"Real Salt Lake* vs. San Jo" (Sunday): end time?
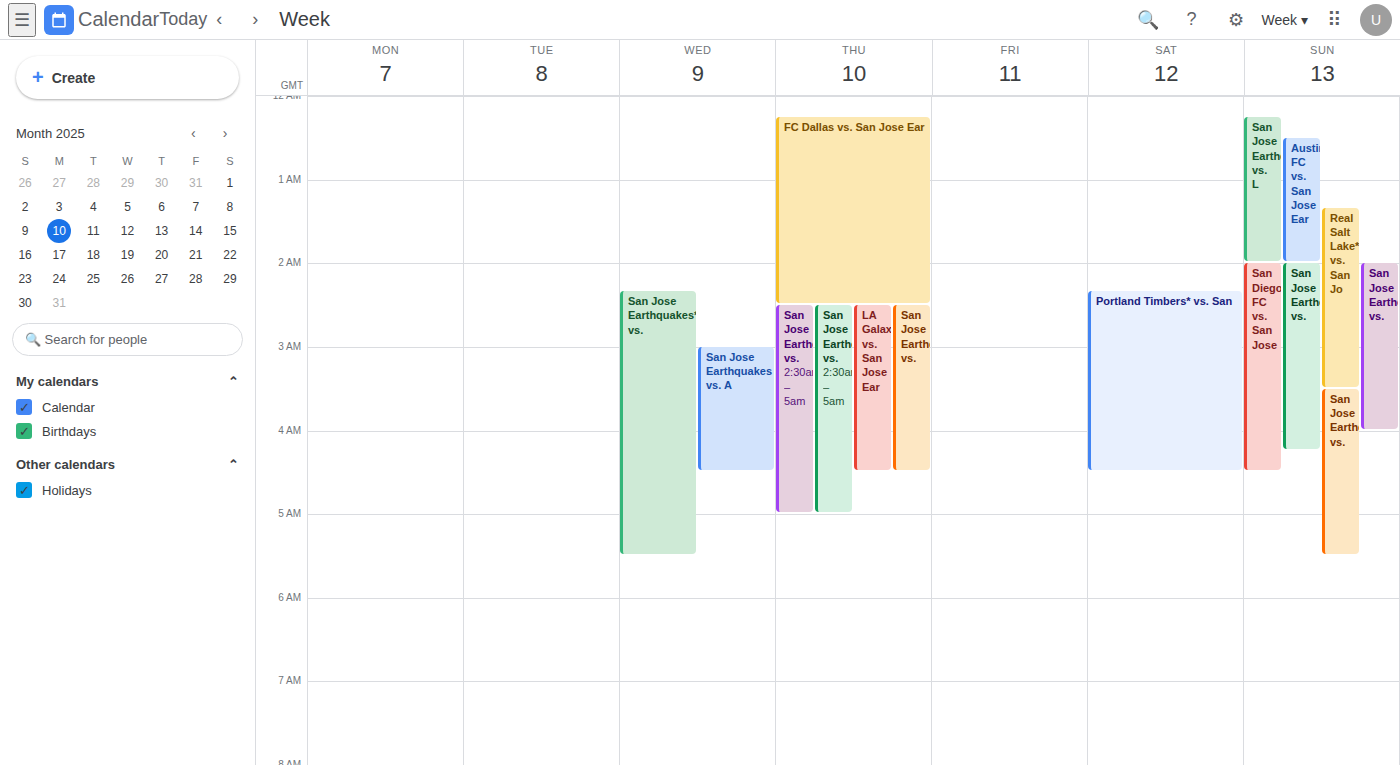
03:30